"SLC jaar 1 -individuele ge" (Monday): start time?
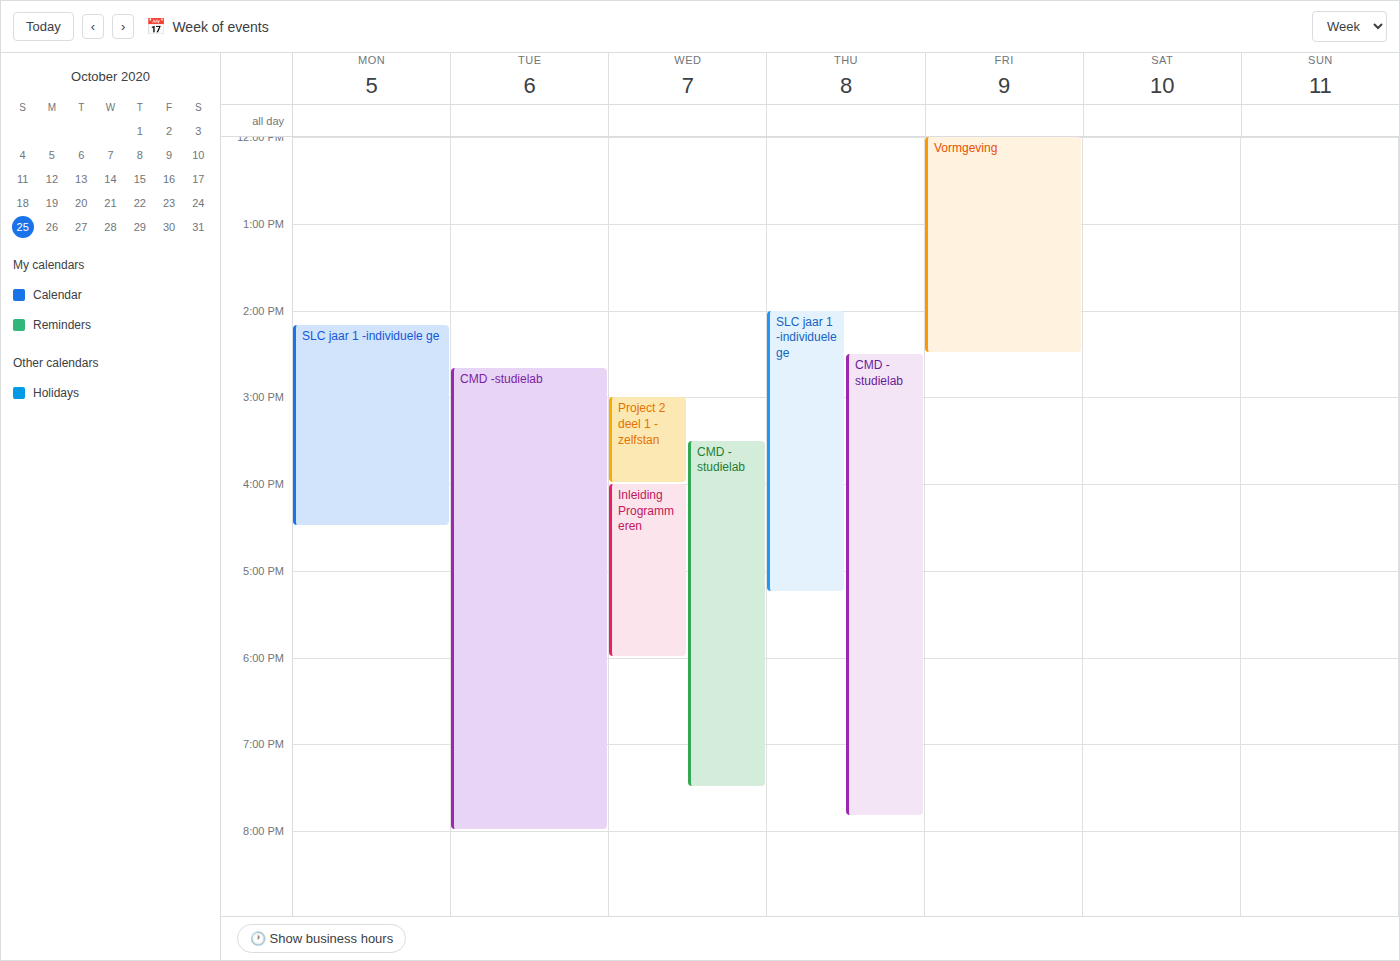
2:10 PM